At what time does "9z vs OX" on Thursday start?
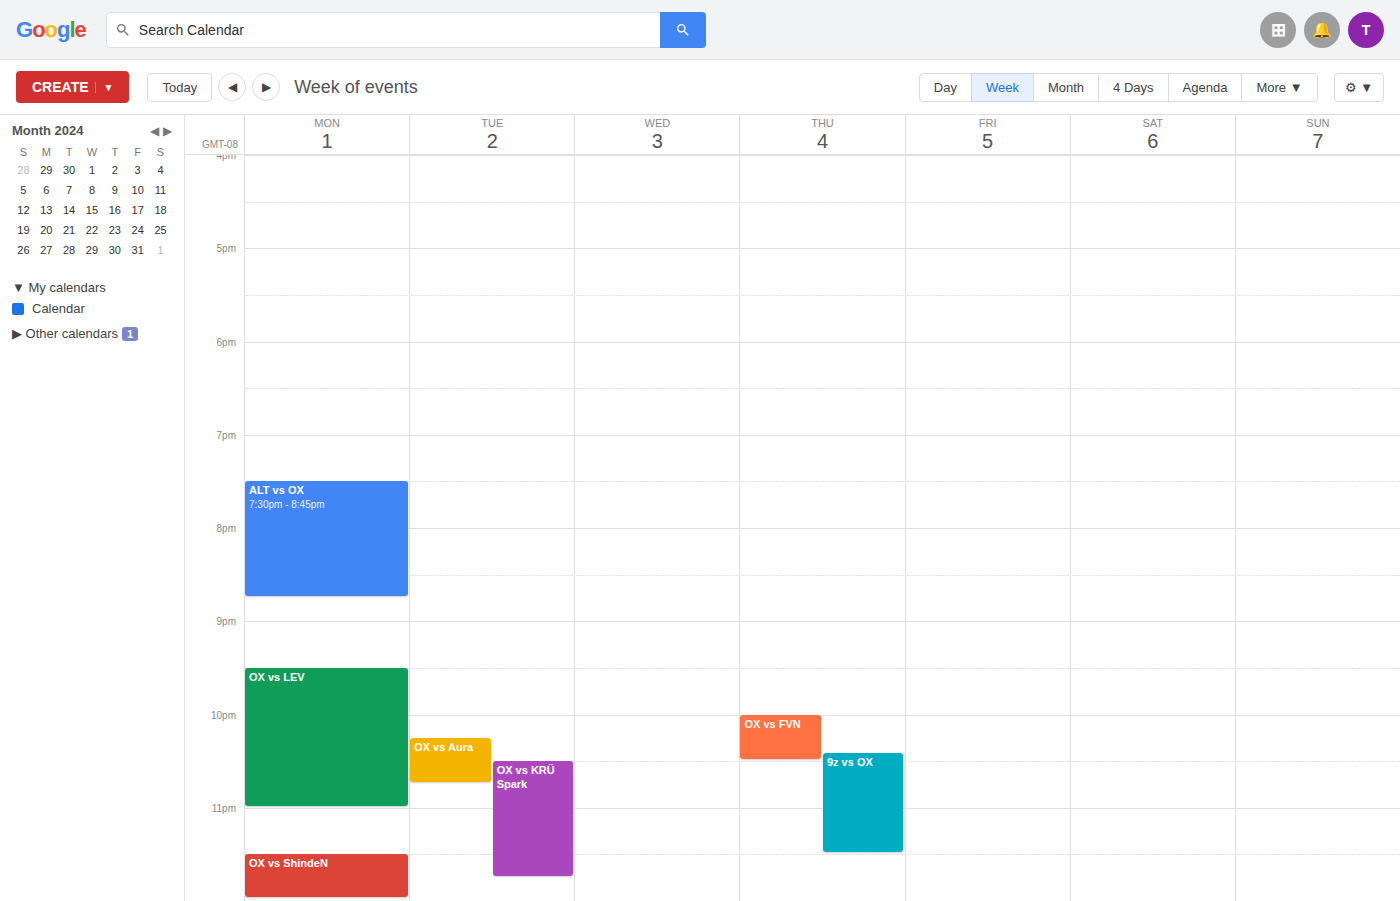
10:25 PM